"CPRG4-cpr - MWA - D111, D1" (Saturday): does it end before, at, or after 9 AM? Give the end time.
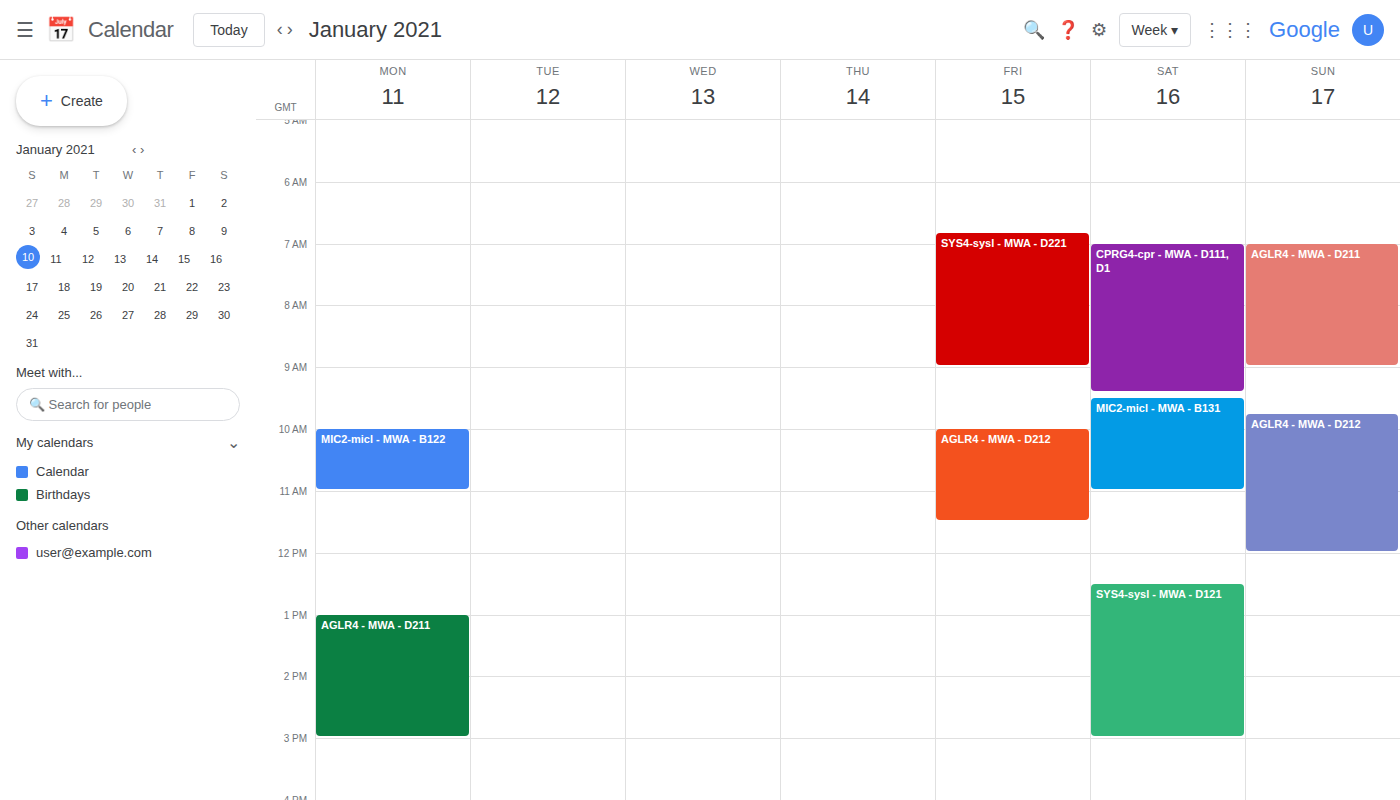
9:25 AM -- after 9 AM, 25 minutes below the 9 AM line.